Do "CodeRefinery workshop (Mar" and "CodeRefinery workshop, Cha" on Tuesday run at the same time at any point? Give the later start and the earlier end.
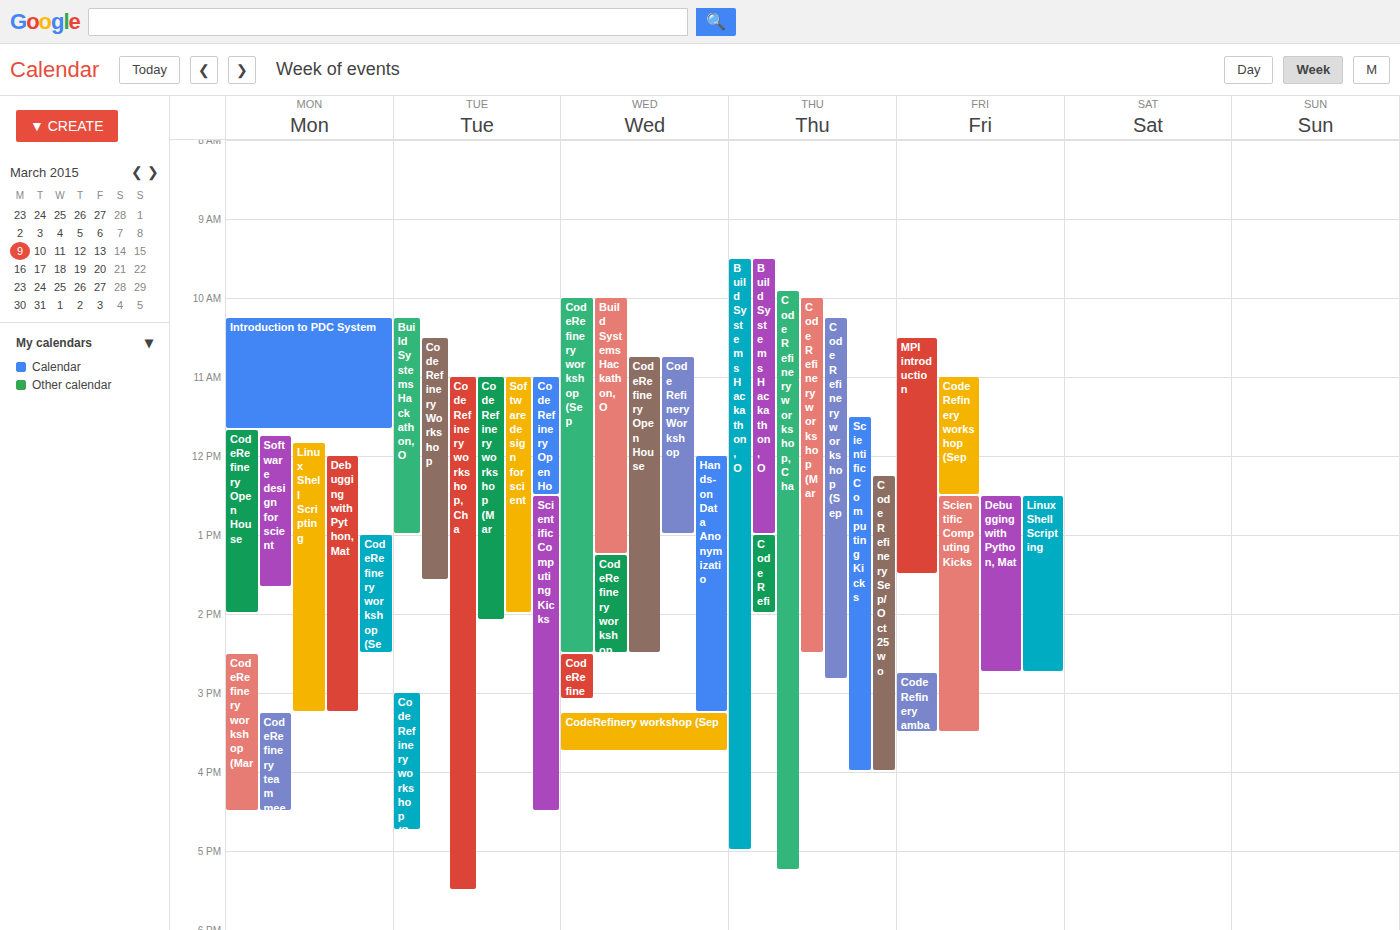
"CodeRefinery workshop (Mar" runs 11:00 AM to 2:05 PM, inside "CodeRefinery workshop, Cha" -- they overlap.